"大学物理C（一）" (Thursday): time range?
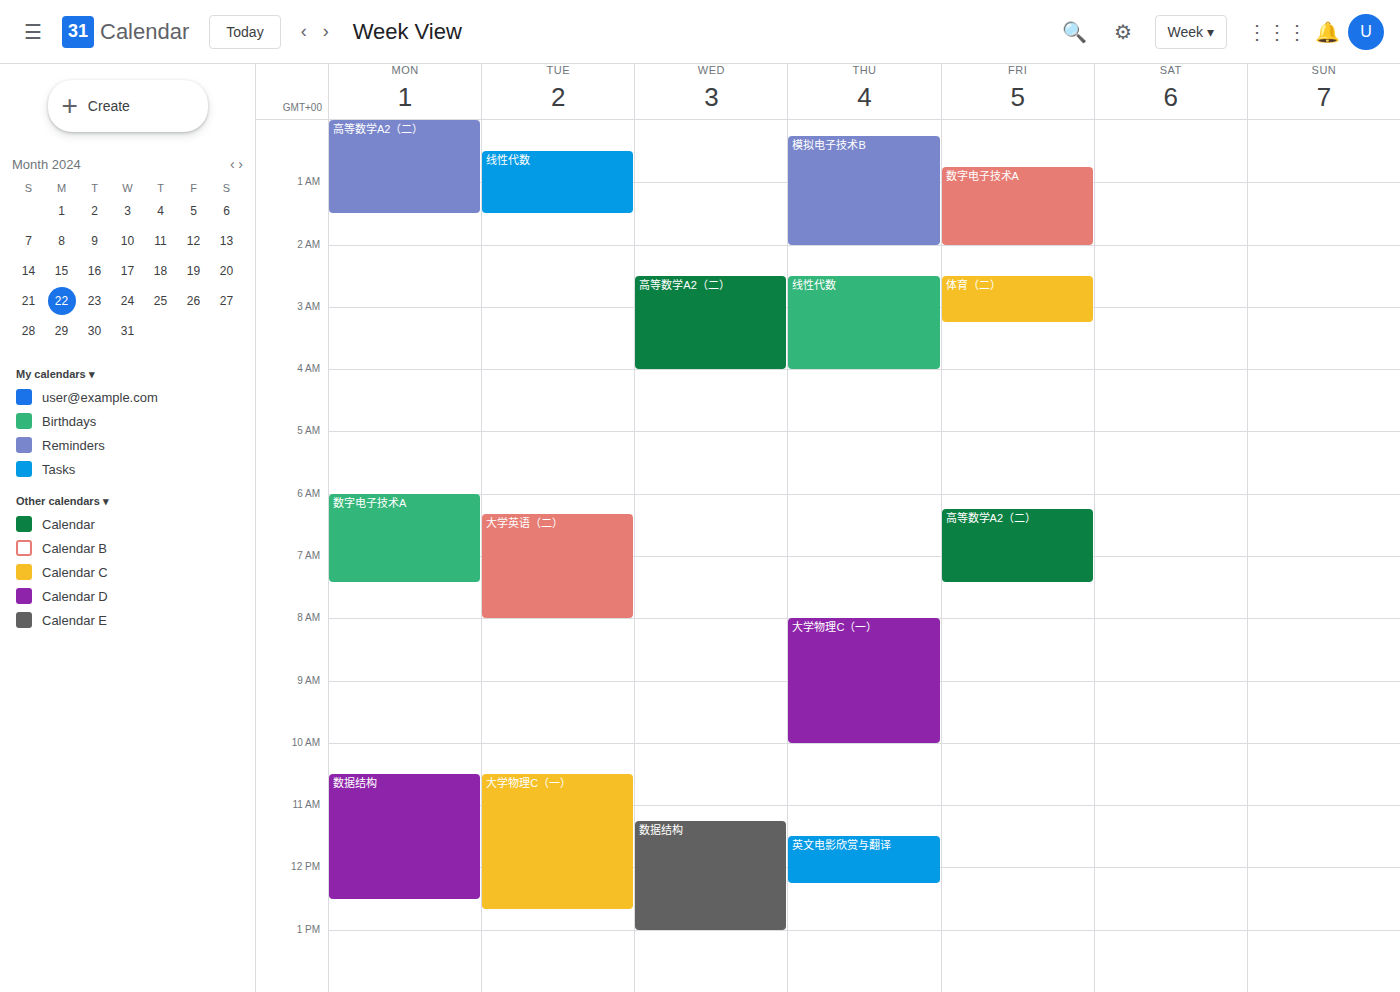
8:00 AM to 10:00 AM